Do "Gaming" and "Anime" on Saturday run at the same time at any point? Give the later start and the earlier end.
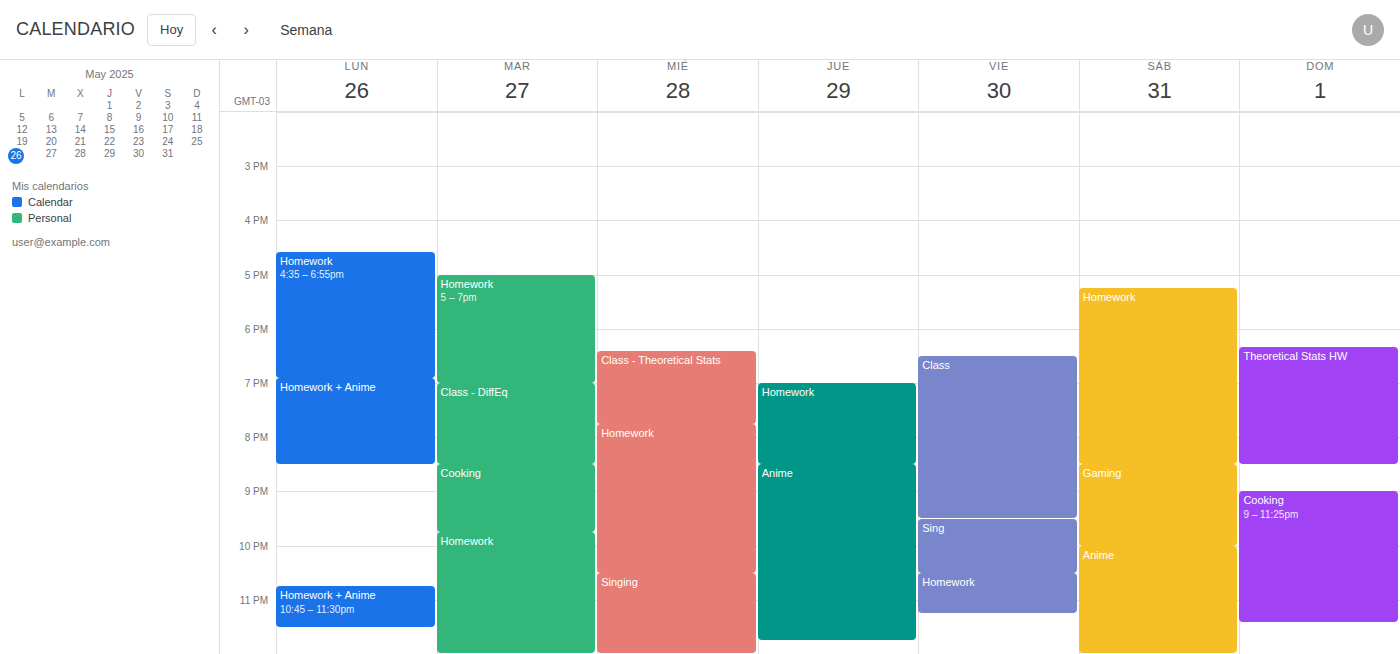
"Gaming" ends at 10:00 PM, exactly when "Anime" starts -- they touch but do not overlap.